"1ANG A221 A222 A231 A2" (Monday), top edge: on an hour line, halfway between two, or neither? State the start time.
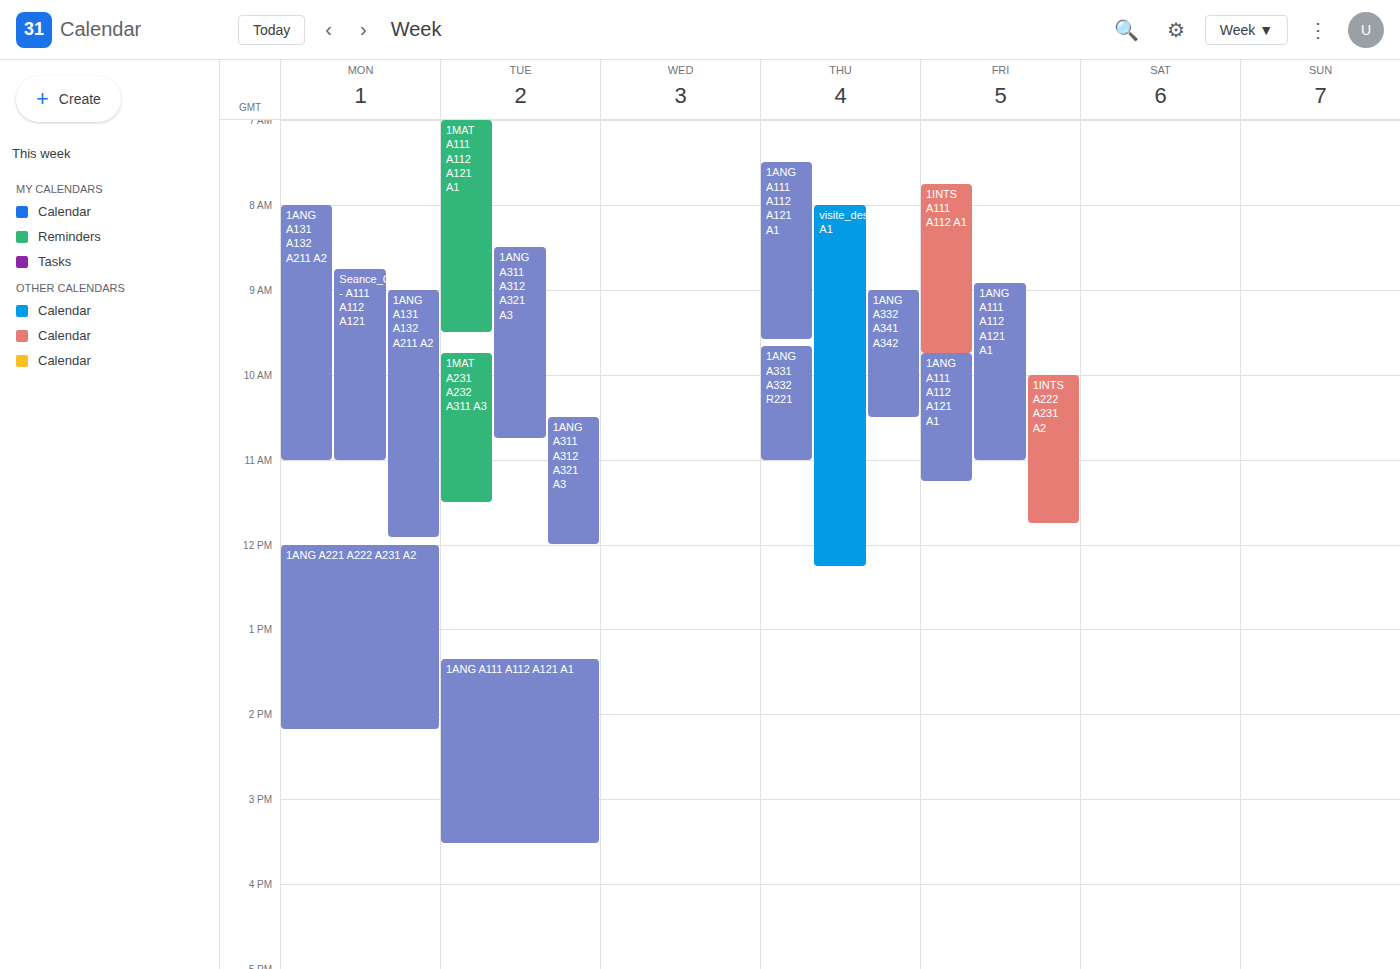
12:00 PM -- exactly on the 12 PM line.